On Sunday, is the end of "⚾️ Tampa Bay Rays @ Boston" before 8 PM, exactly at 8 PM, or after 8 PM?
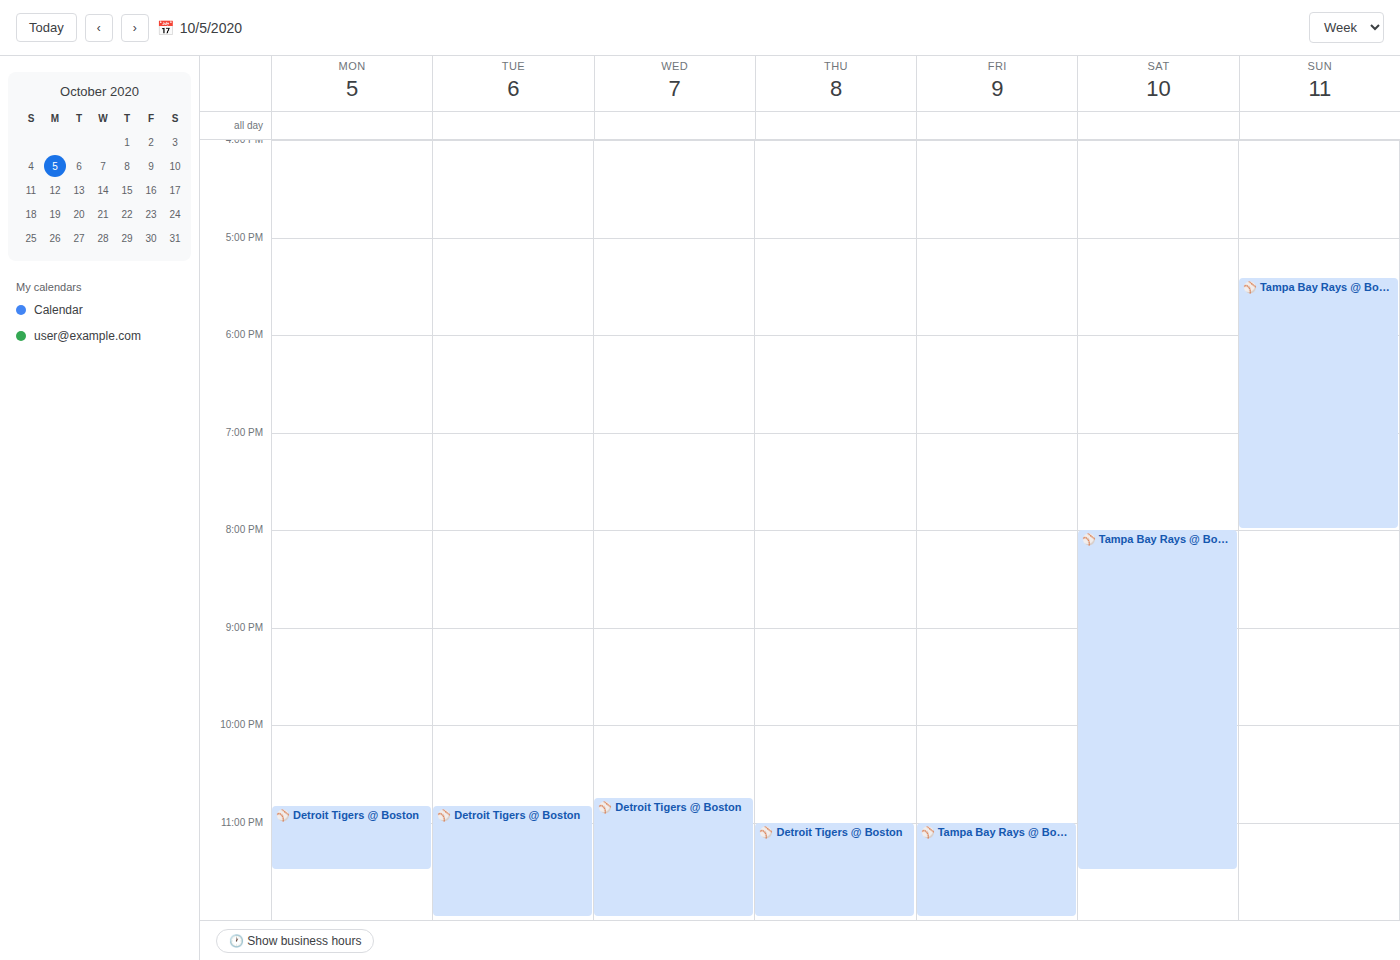
8:00 PM -- exactly at 8 PM, on the 8 PM line.